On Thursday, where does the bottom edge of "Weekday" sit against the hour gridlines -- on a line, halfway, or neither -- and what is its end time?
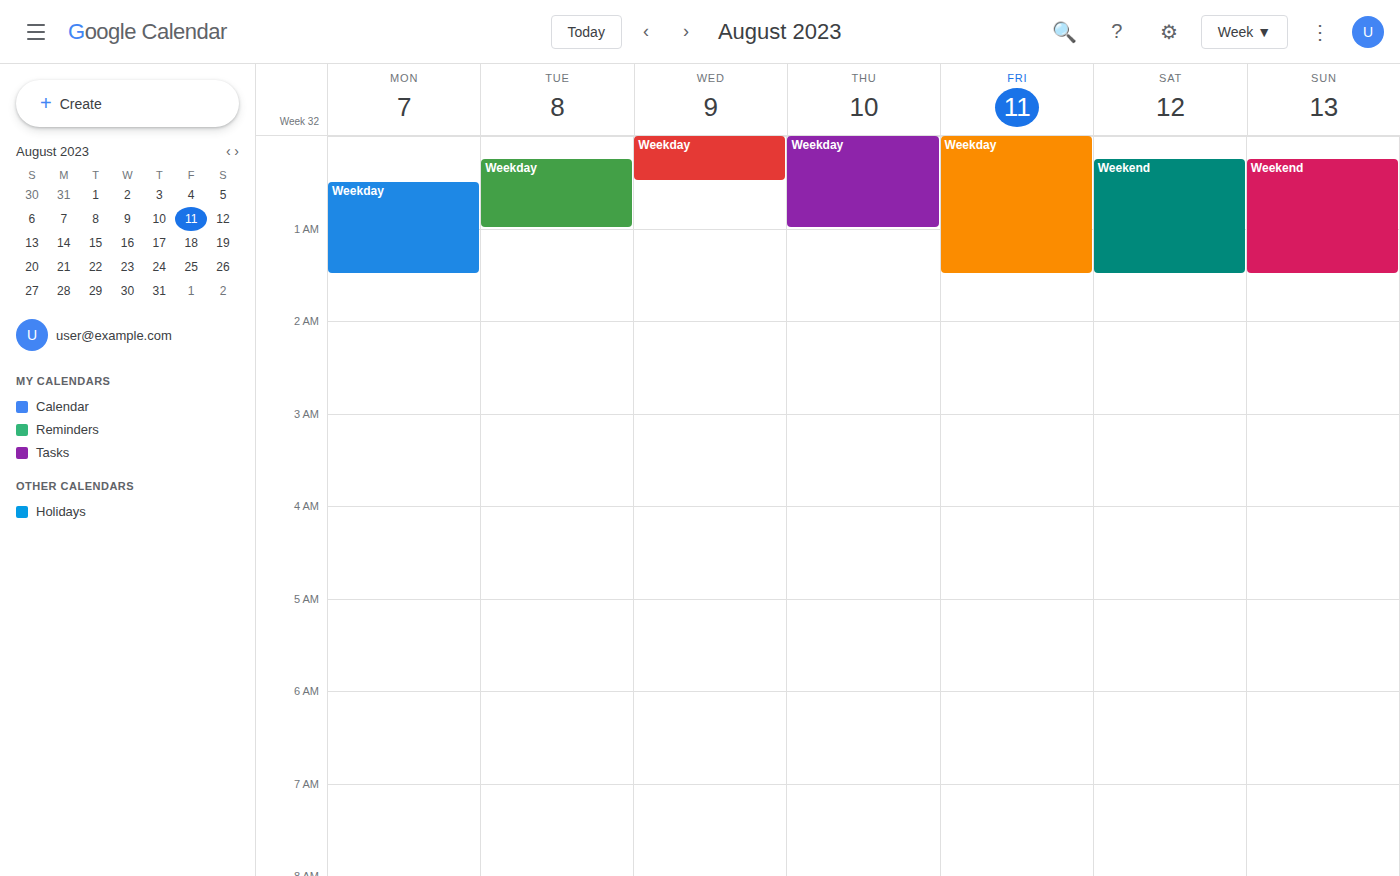
1:00 AM -- exactly on the 1 AM line.